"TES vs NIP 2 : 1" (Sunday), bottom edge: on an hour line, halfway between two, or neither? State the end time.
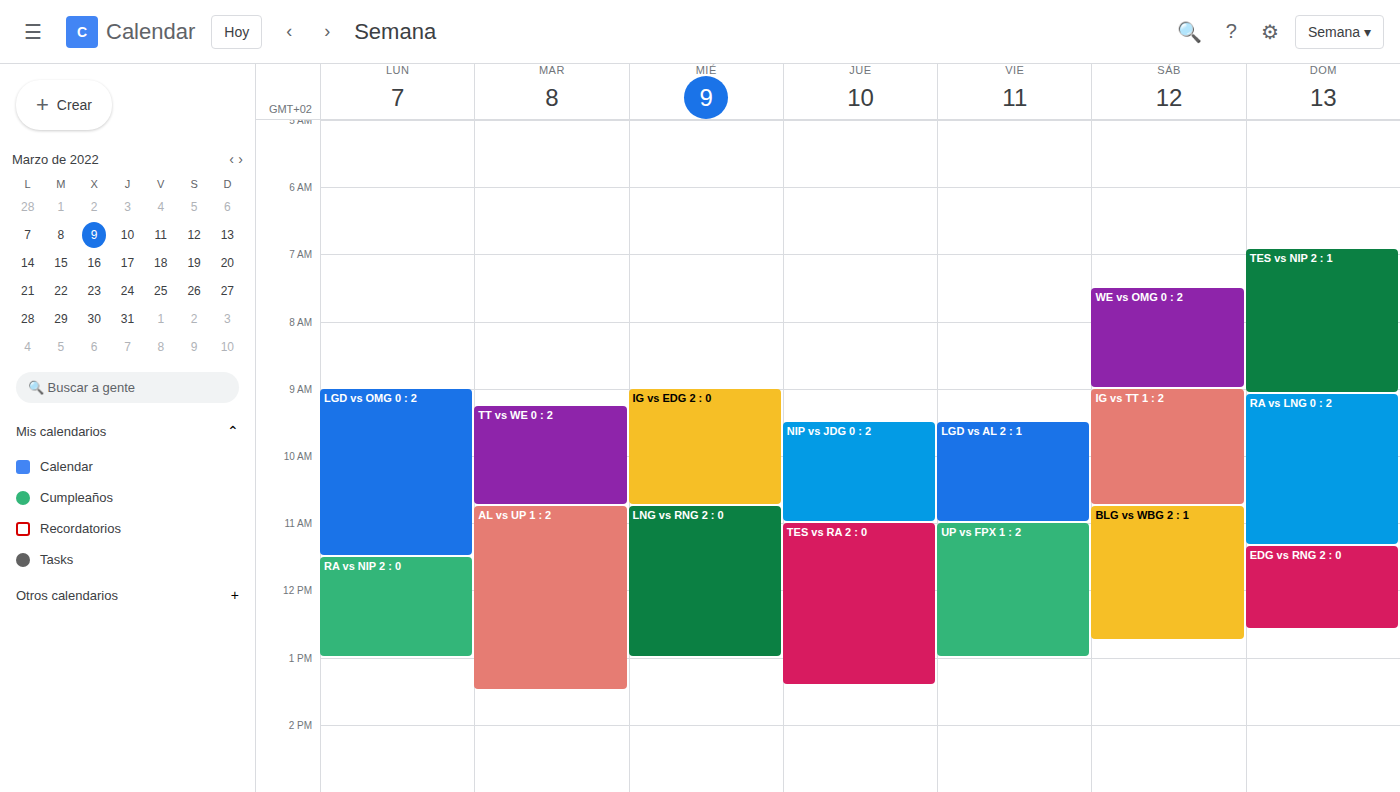
9:05 AM -- neither: 5 minutes below the 9 AM line and 55 minutes above the 10 AM line.